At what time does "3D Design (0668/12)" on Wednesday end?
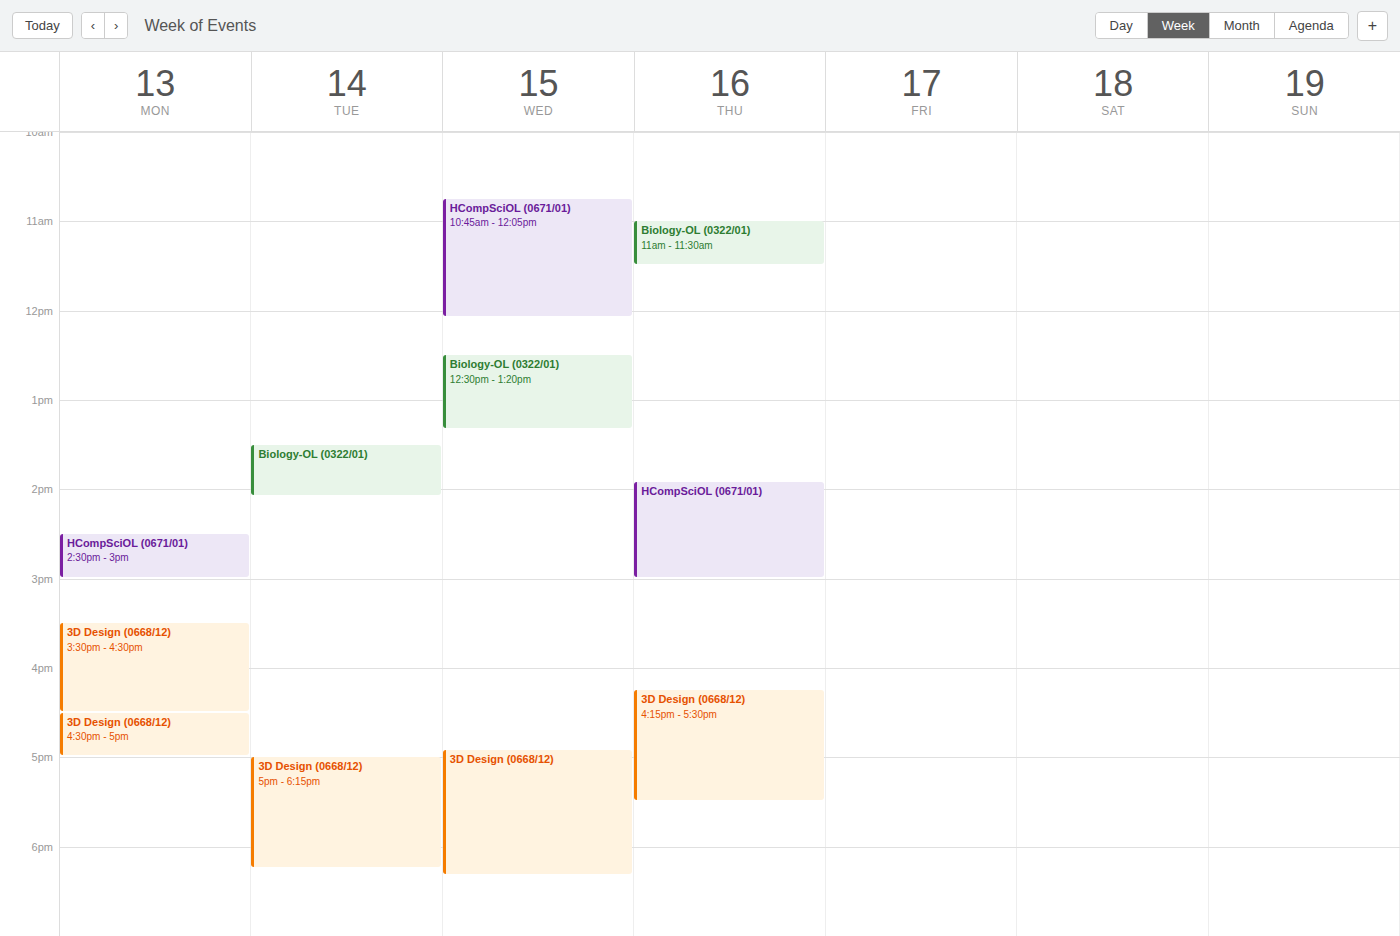
6:20 PM